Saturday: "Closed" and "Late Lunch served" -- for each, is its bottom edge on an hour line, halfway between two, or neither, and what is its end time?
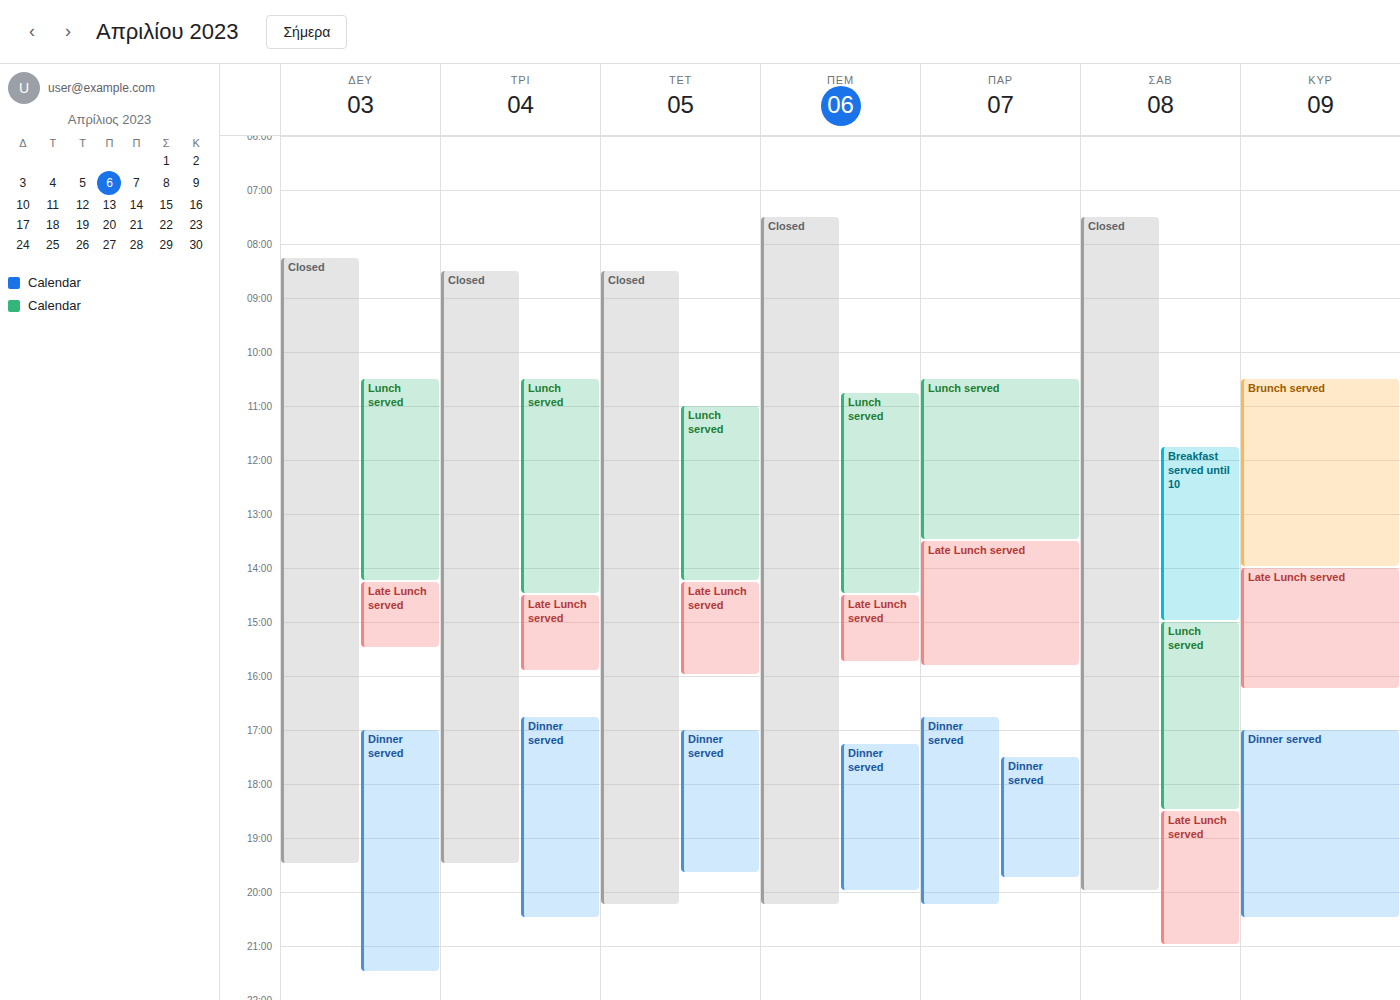
"Closed": 8:00 PM, exactly on the 8 PM line. "Late Lunch served": 9:00 PM, exactly on the 9 PM line.